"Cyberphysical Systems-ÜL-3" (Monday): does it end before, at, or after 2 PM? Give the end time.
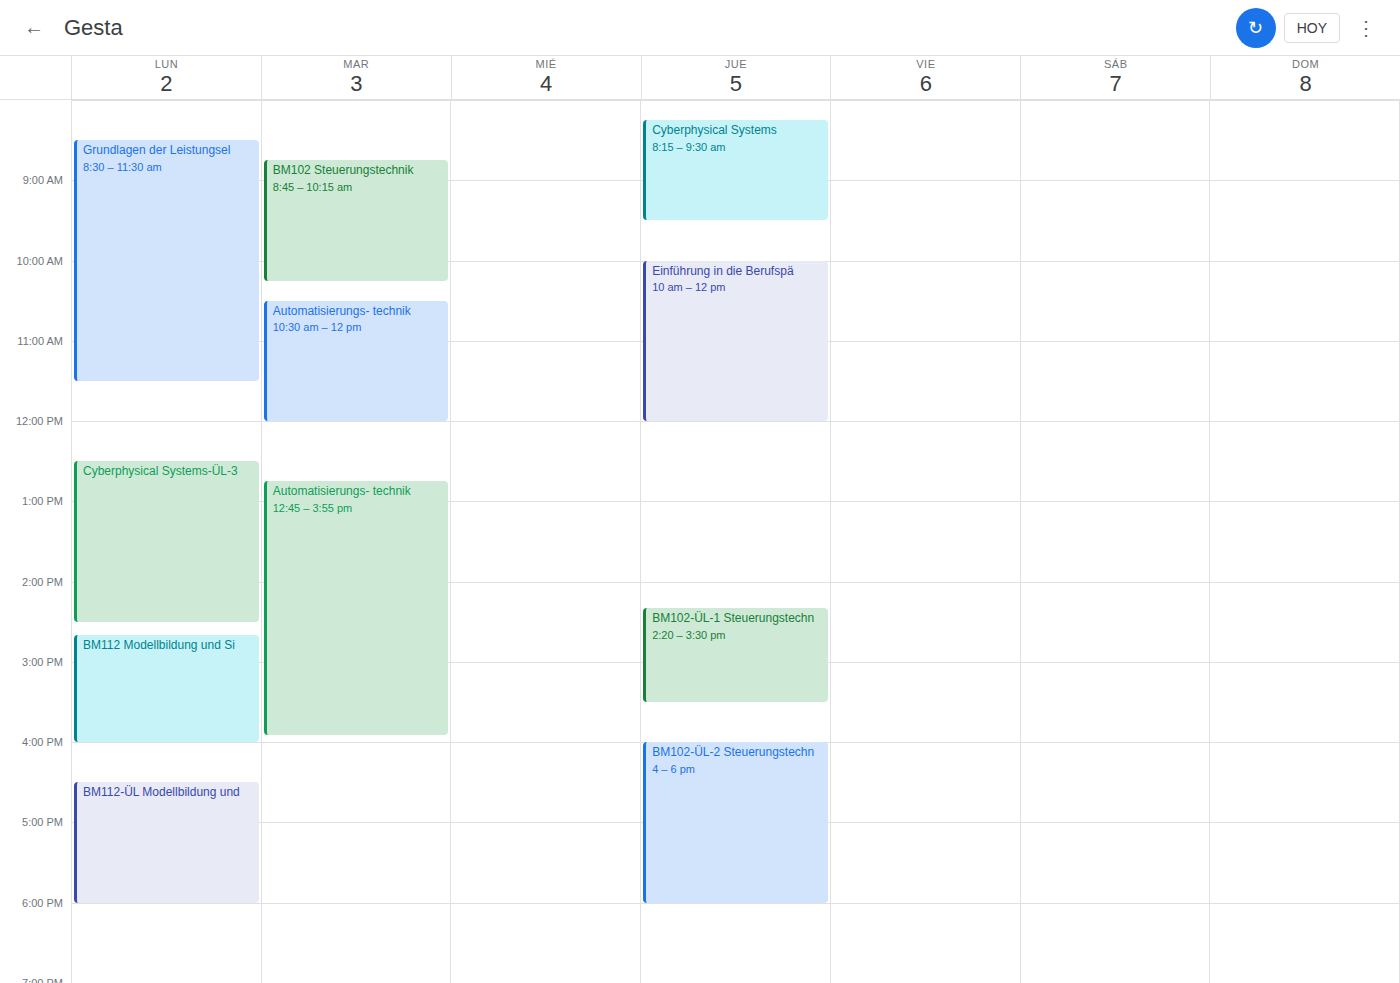
2:30 PM -- after 2 PM, 30 minutes below the 2 PM line.